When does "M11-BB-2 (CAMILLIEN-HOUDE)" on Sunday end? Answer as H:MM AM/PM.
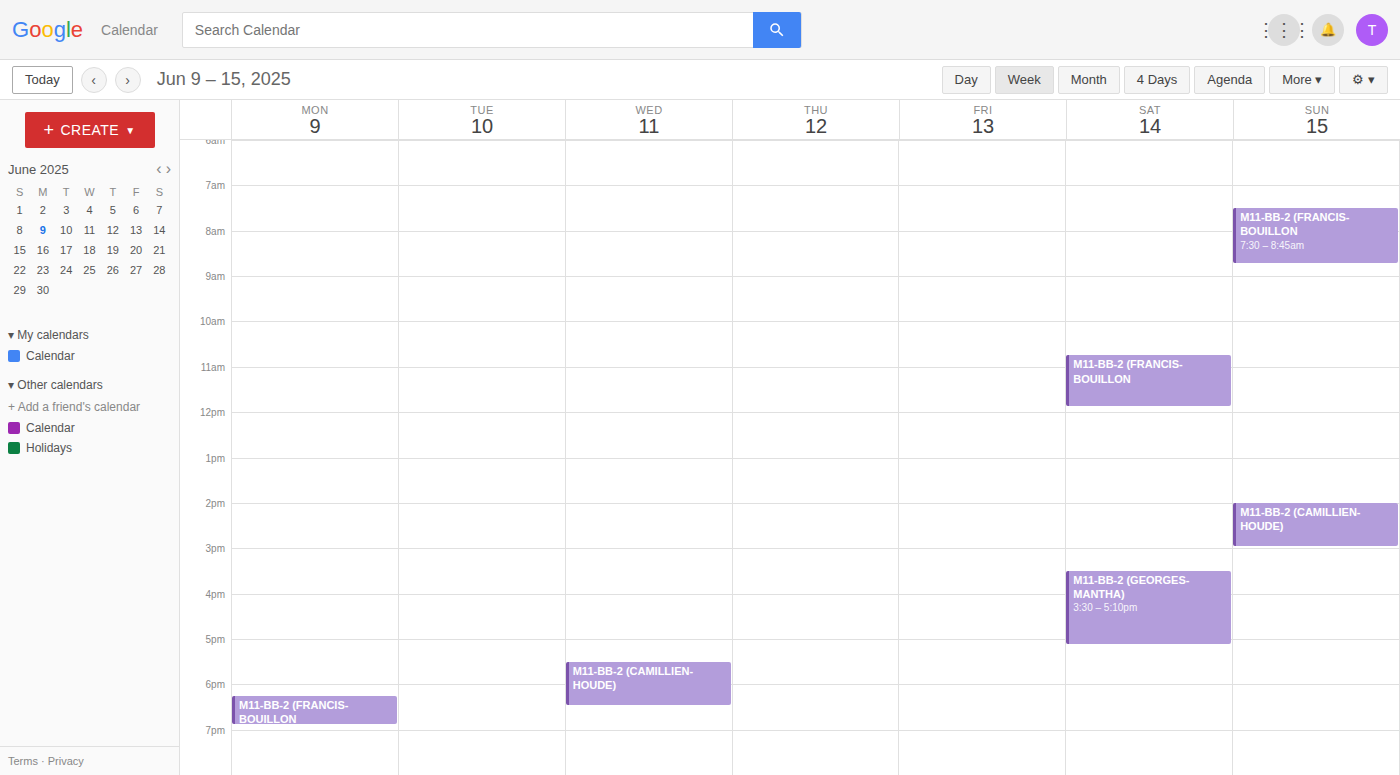
3:00 PM